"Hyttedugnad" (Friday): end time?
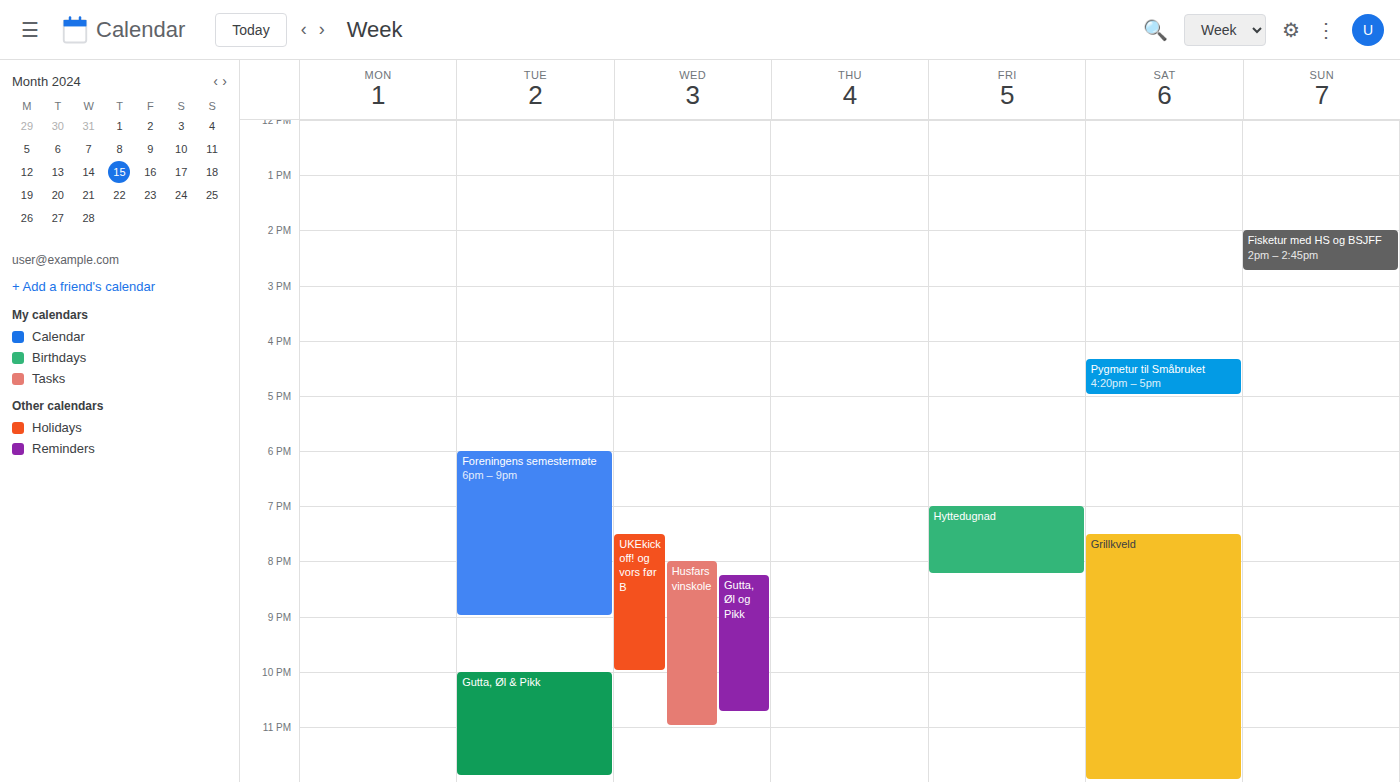
8:15 PM